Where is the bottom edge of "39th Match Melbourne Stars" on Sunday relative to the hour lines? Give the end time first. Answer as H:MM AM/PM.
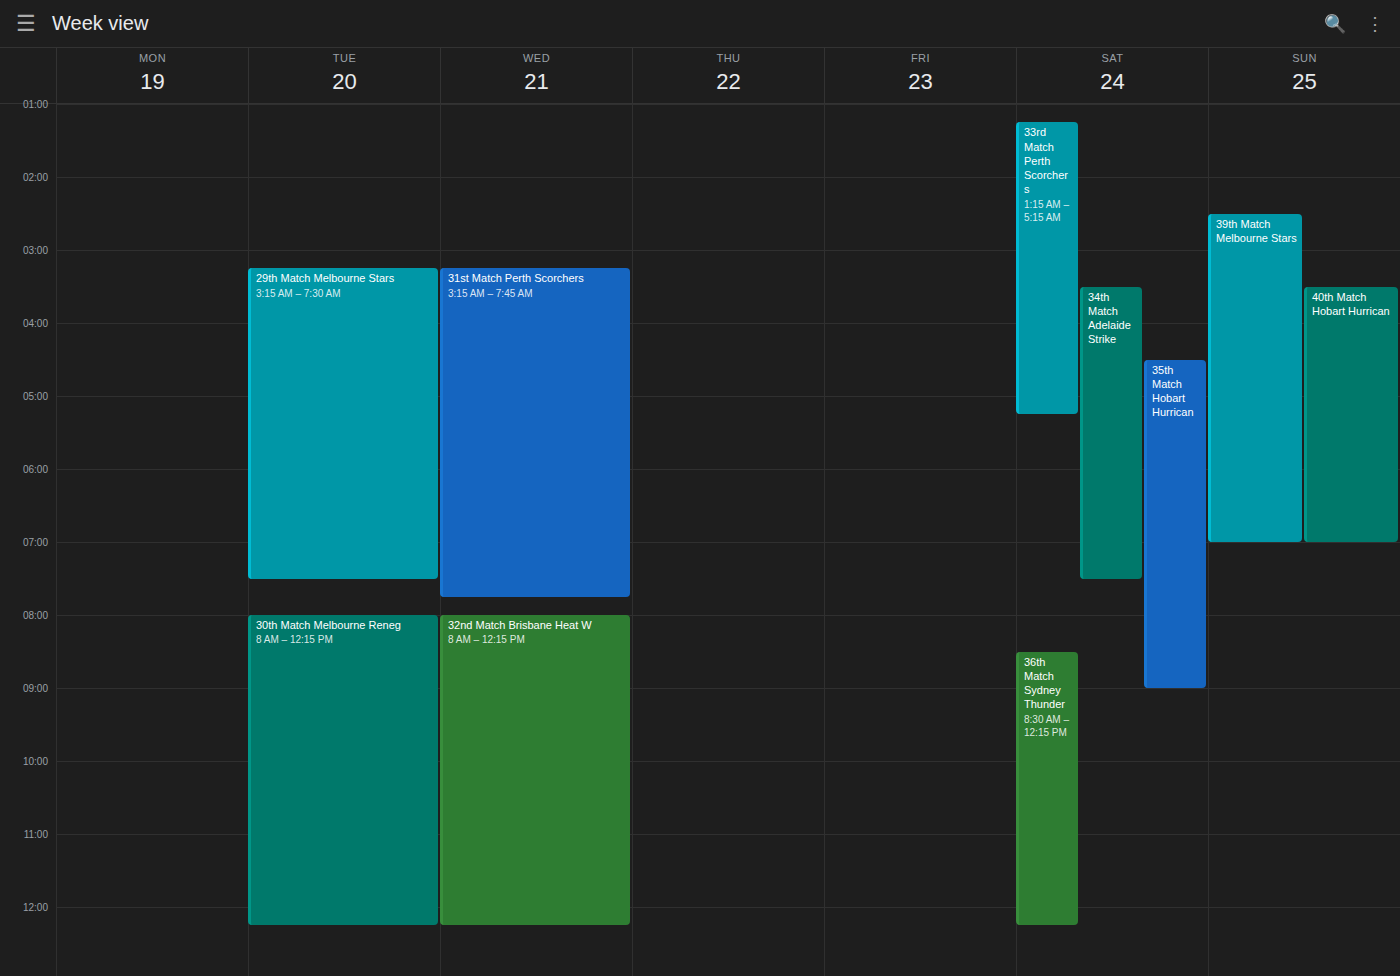
7:00 AM -- exactly on the 7 AM line.